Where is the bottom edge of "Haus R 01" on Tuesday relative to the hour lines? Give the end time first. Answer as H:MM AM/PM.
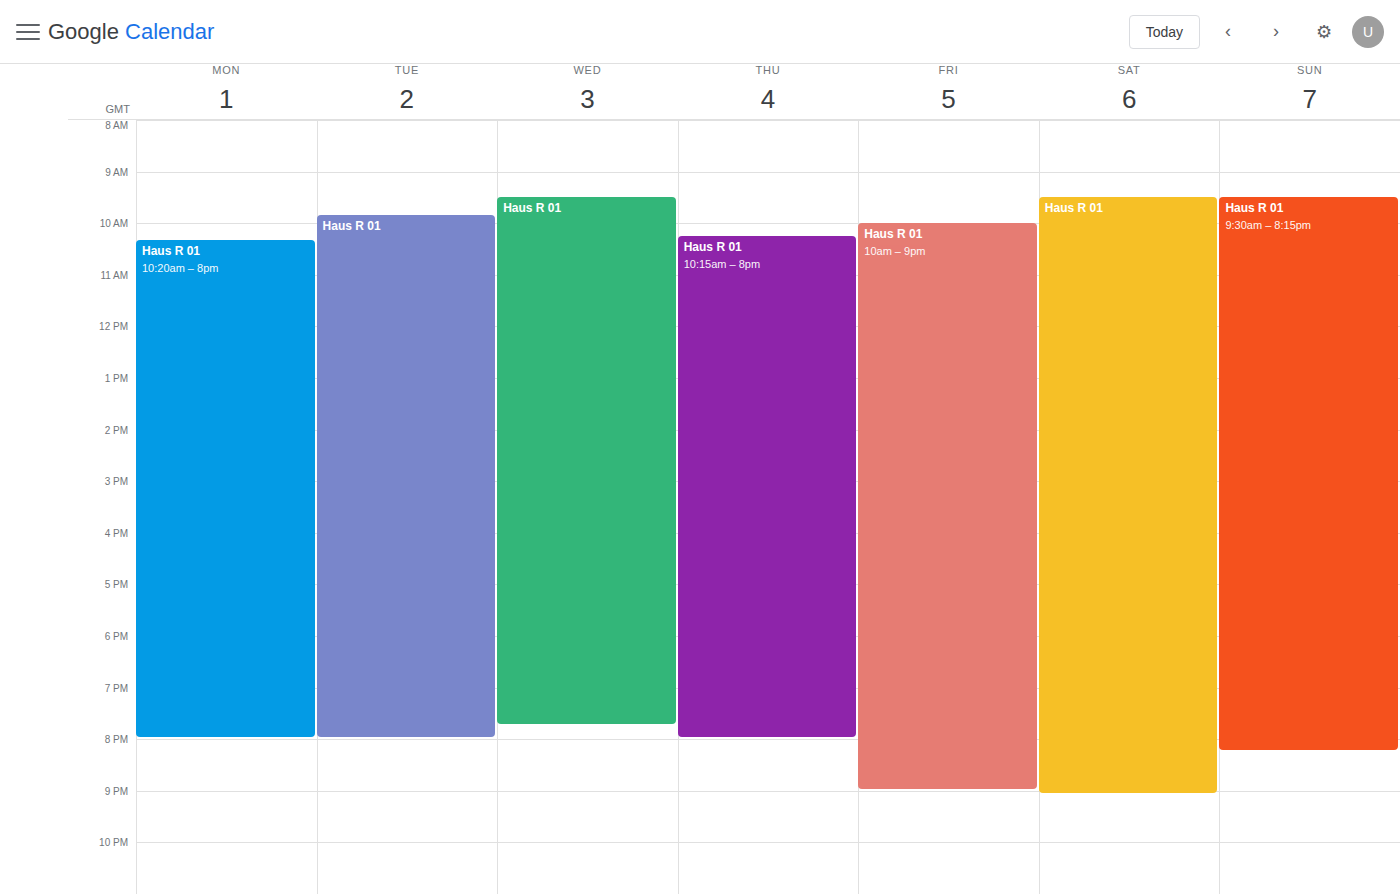
8:00 PM -- exactly on the 8 PM line.